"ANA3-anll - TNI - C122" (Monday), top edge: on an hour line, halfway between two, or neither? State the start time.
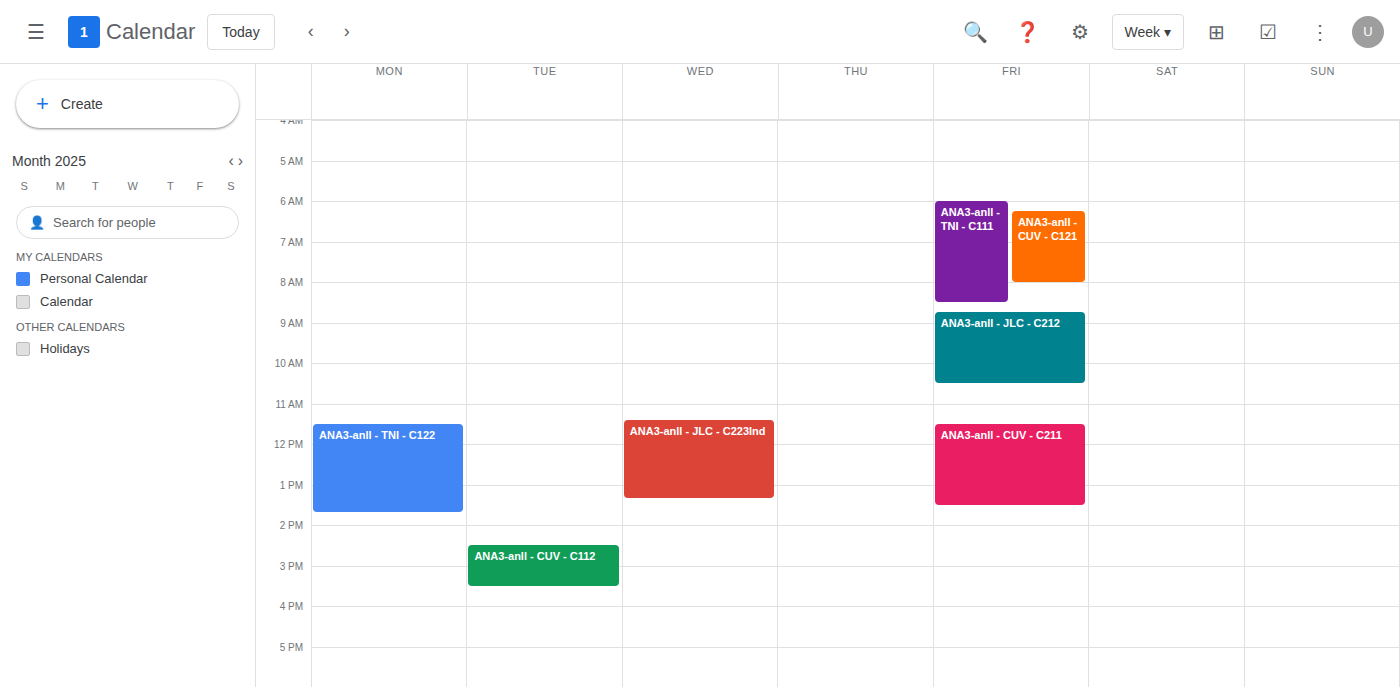
11:30 -- halfway between the 11:00 and 12:00 lines.